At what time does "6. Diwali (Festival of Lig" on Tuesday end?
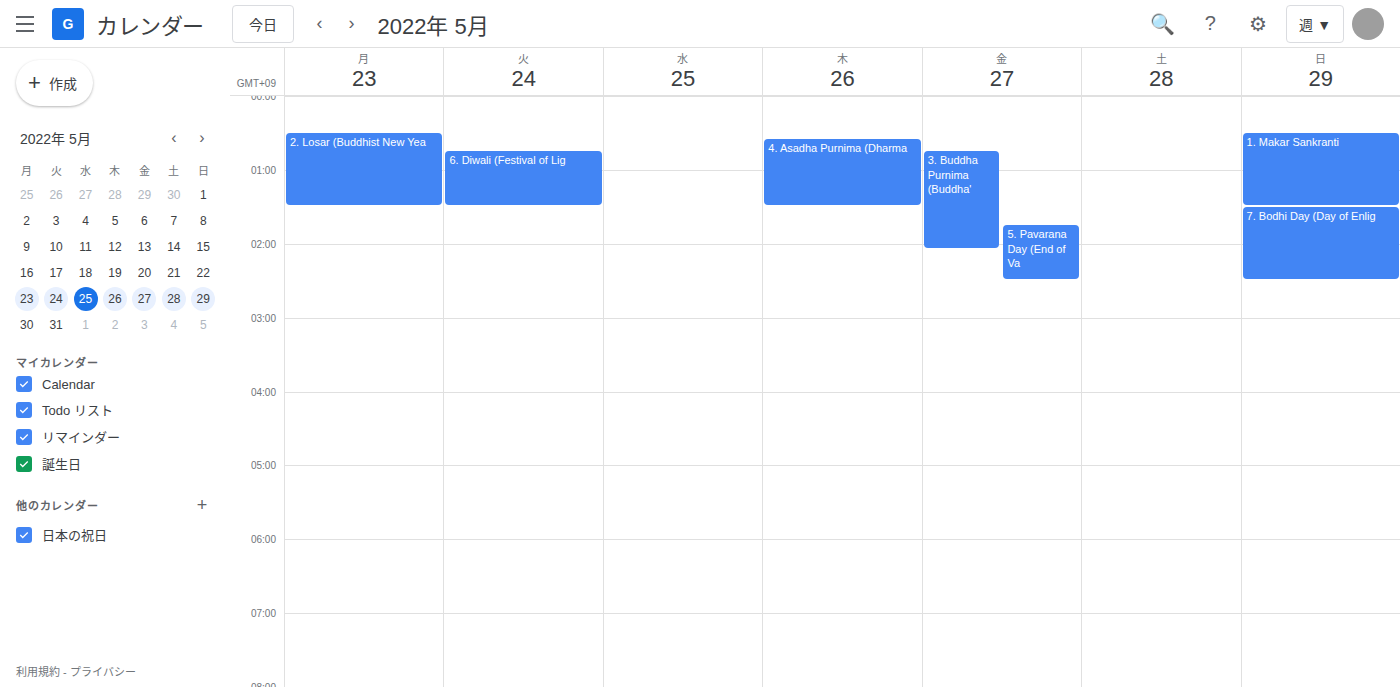
1:30 AM